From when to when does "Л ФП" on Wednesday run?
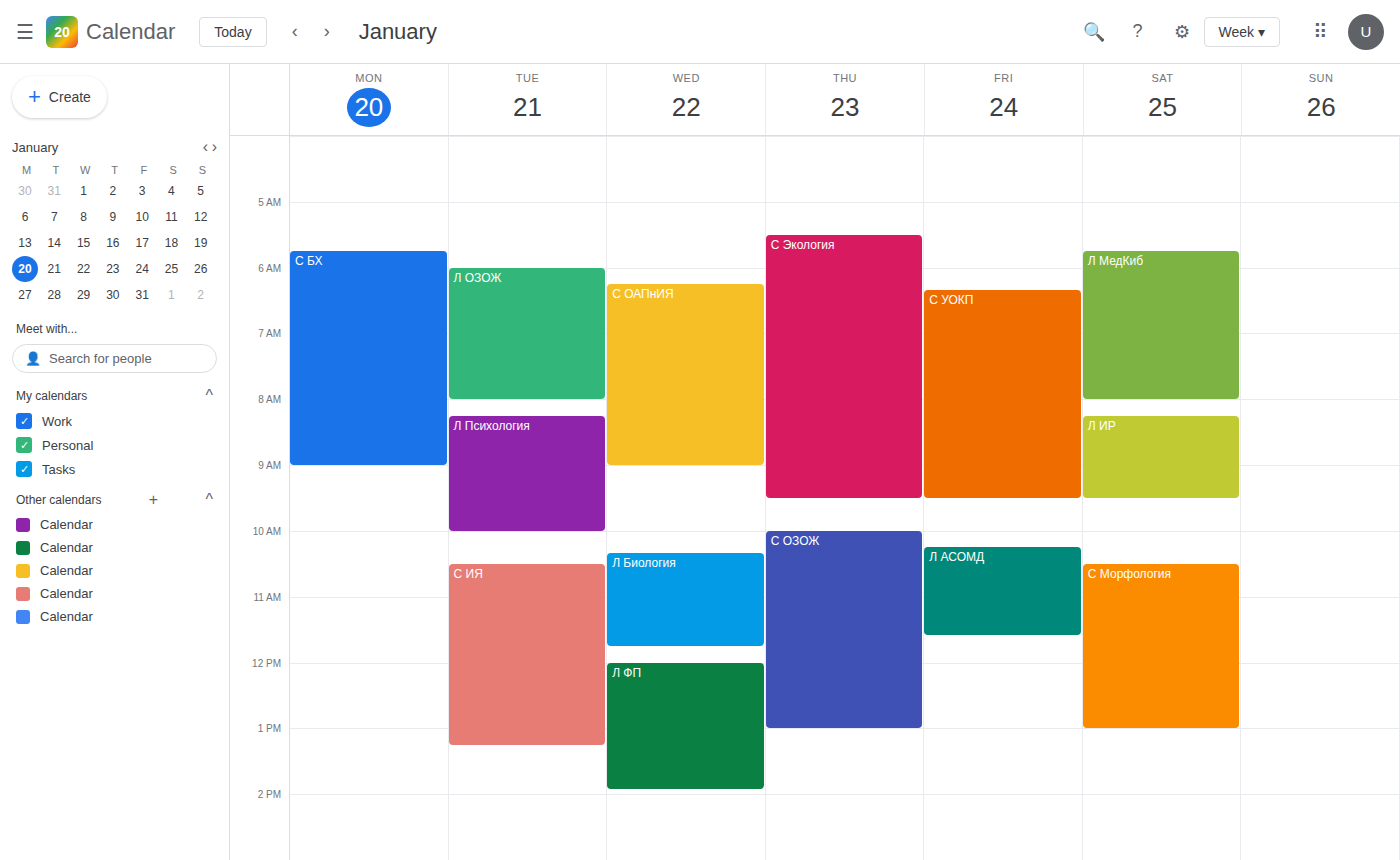
12:00 to 13:55